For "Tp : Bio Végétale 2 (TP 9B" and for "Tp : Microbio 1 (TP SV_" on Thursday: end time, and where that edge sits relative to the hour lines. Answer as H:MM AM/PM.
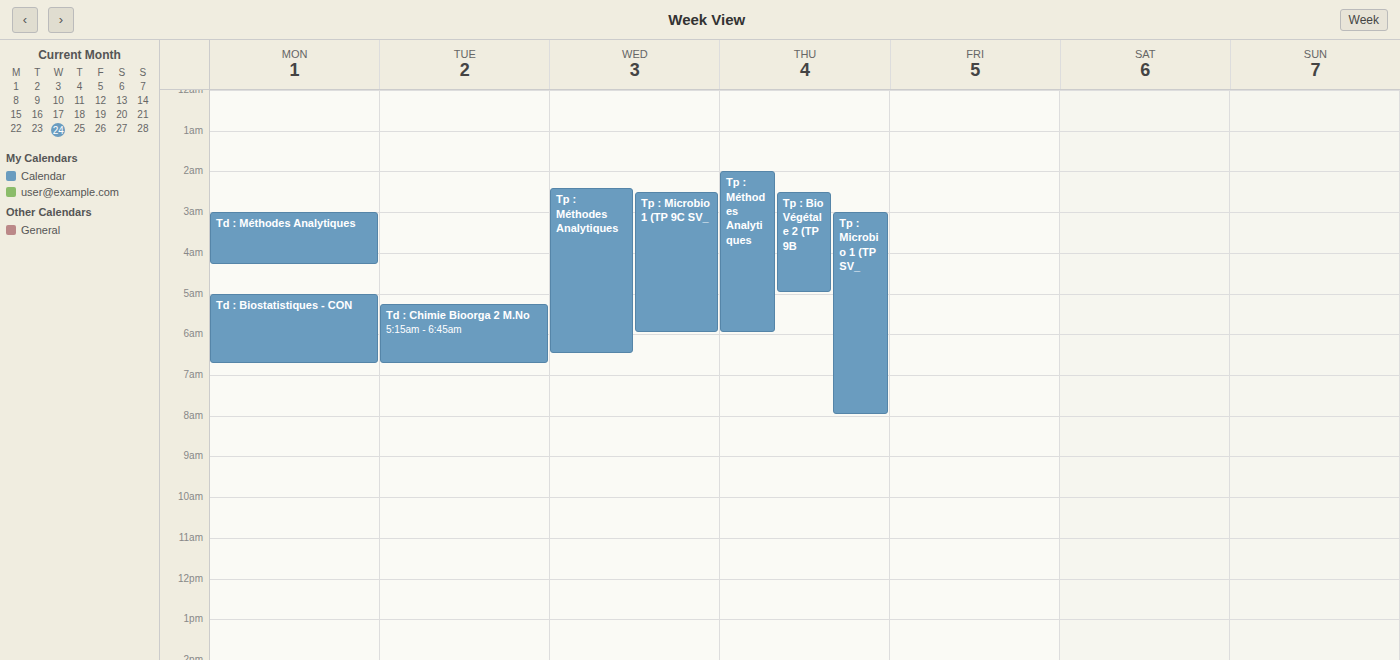
"Tp : Bio Végétale 2 (TP 9B": 5:00 AM, exactly on the 5 AM line. "Tp : Microbio 1 (TP SV_": 8:00 AM, exactly on the 8 AM line.